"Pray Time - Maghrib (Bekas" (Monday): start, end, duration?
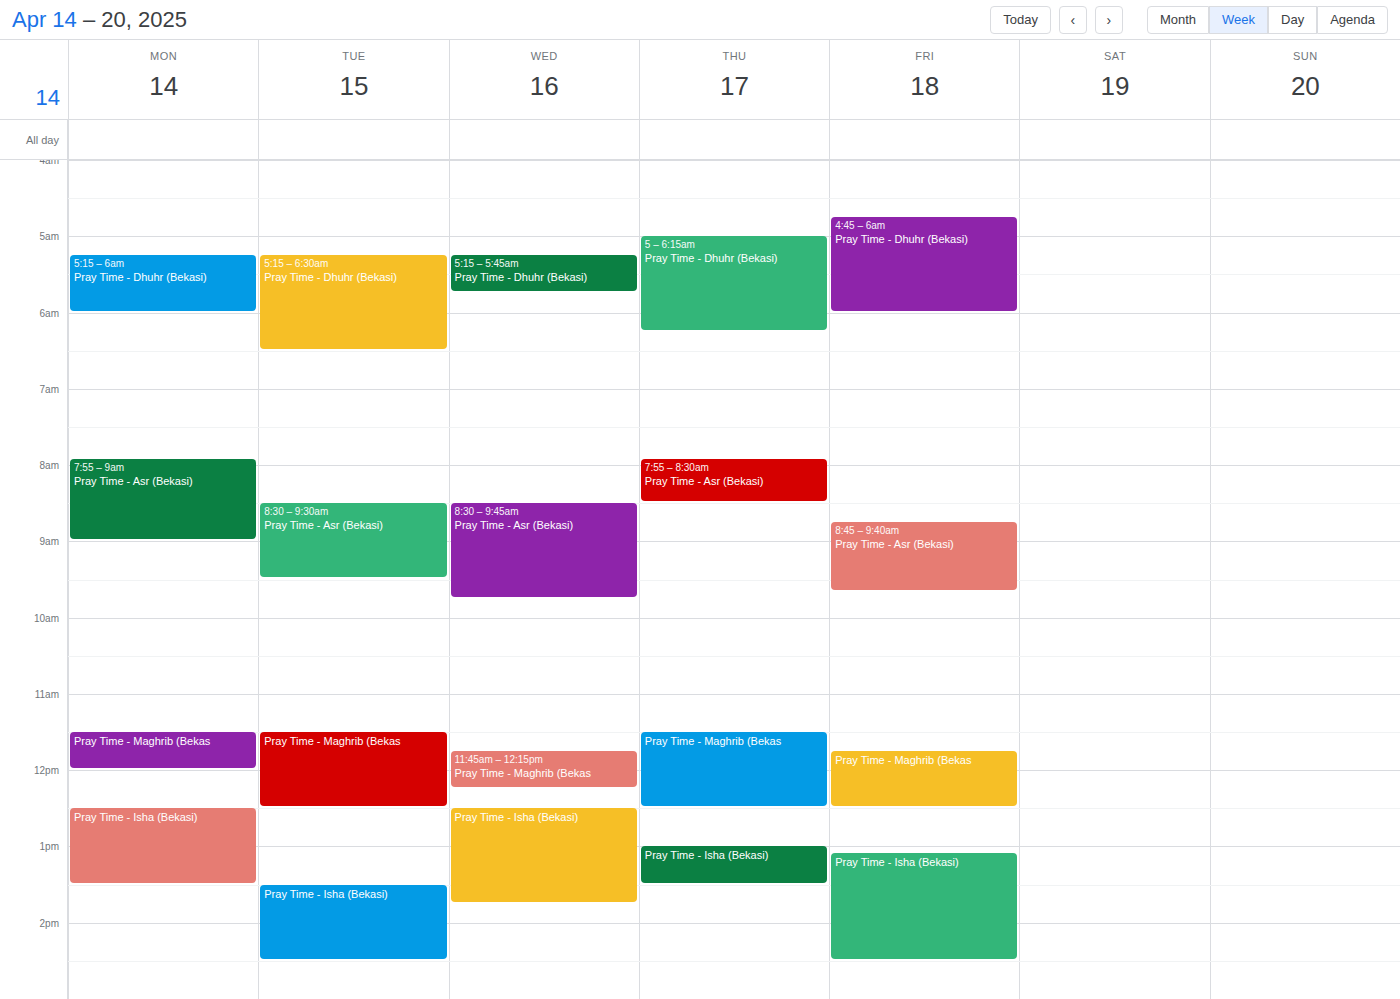
11:30 AM to 12:00 PM, 30 minutes